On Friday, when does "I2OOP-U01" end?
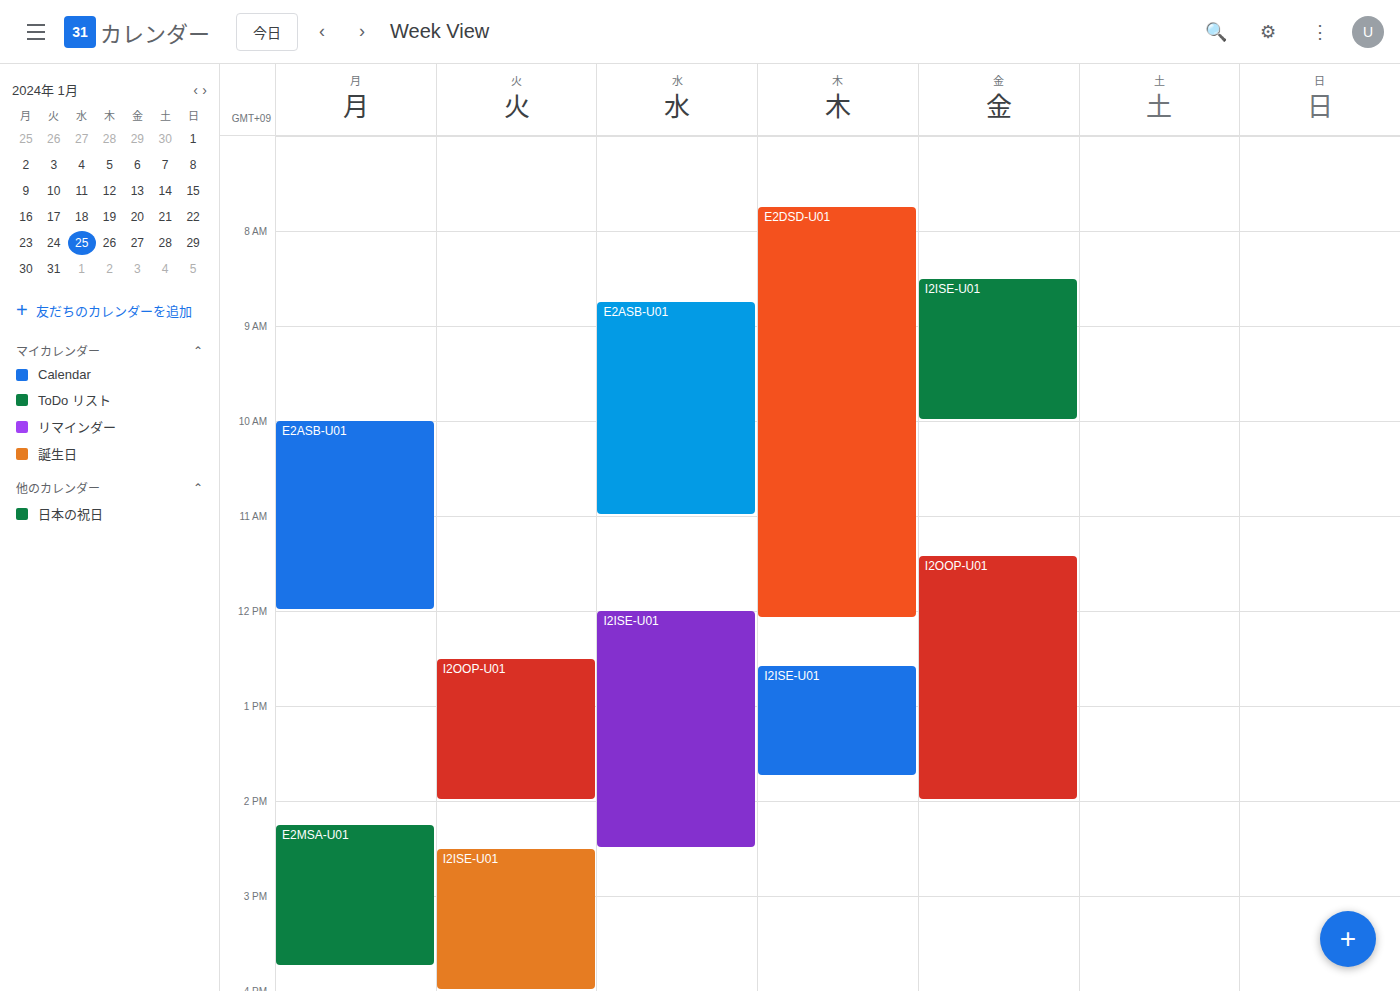
2:00 PM